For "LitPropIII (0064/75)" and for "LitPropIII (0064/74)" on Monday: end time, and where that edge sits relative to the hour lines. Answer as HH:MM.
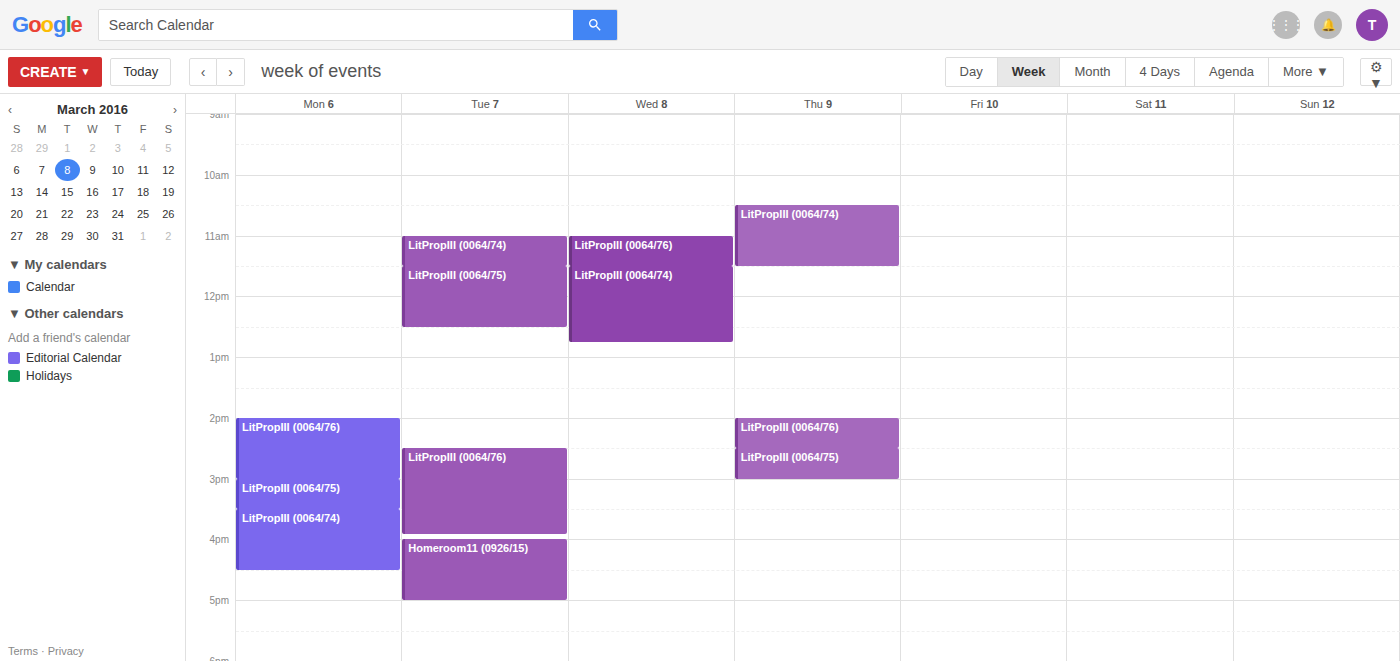
"LitPropIII (0064/75)": 15:30, halfway between the 15:00 and 16:00 lines. "LitPropIII (0064/74)": 16:30, halfway between the 16:00 and 17:00 lines.